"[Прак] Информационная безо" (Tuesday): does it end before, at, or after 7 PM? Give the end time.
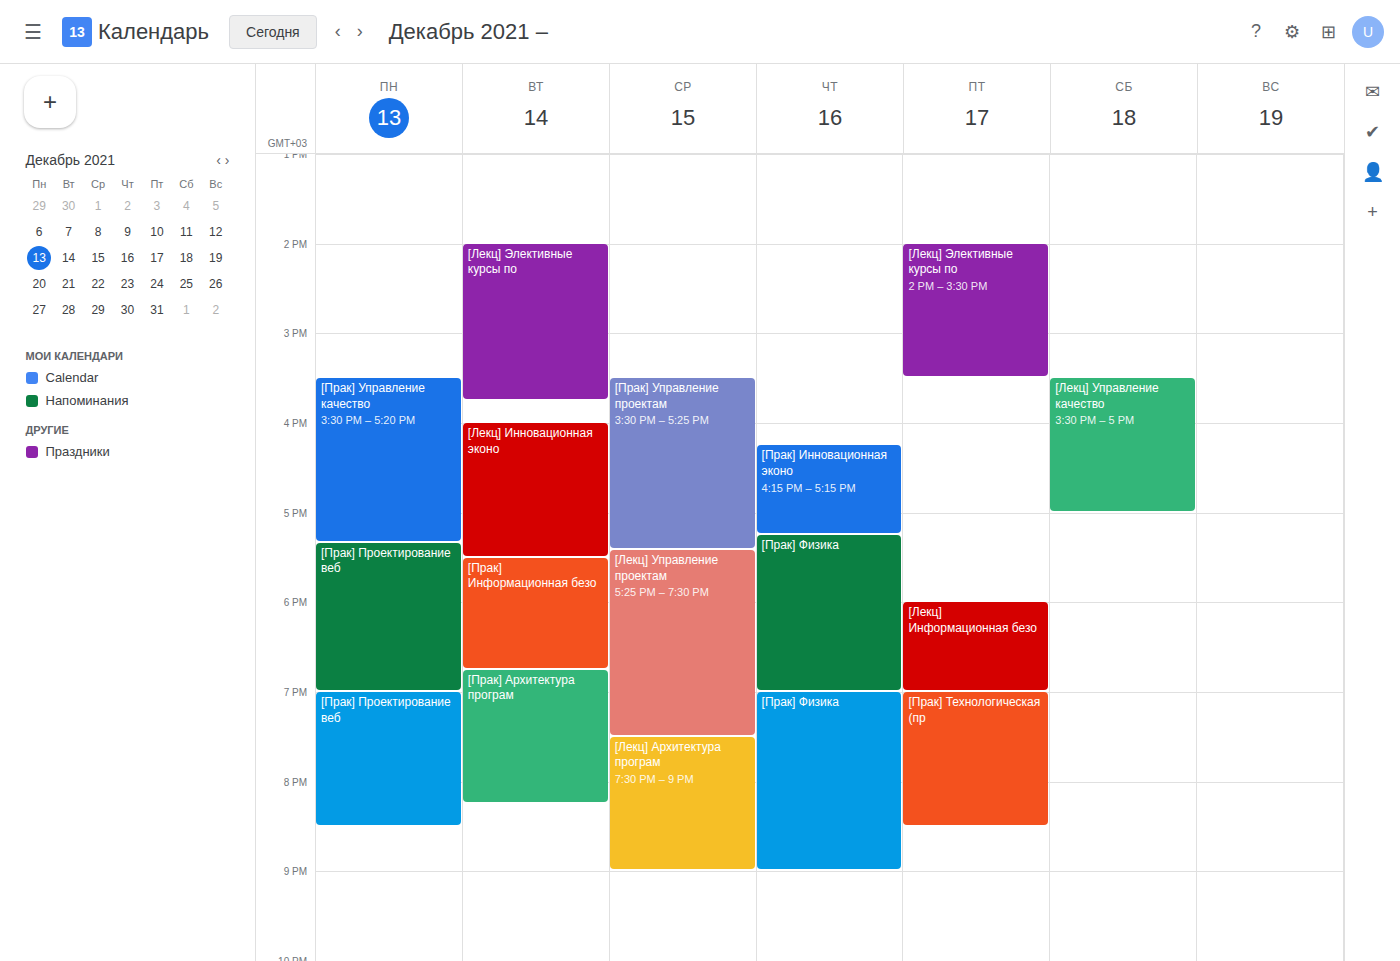
6:45 PM -- before 7 PM, 15 minutes above the 7 PM line.